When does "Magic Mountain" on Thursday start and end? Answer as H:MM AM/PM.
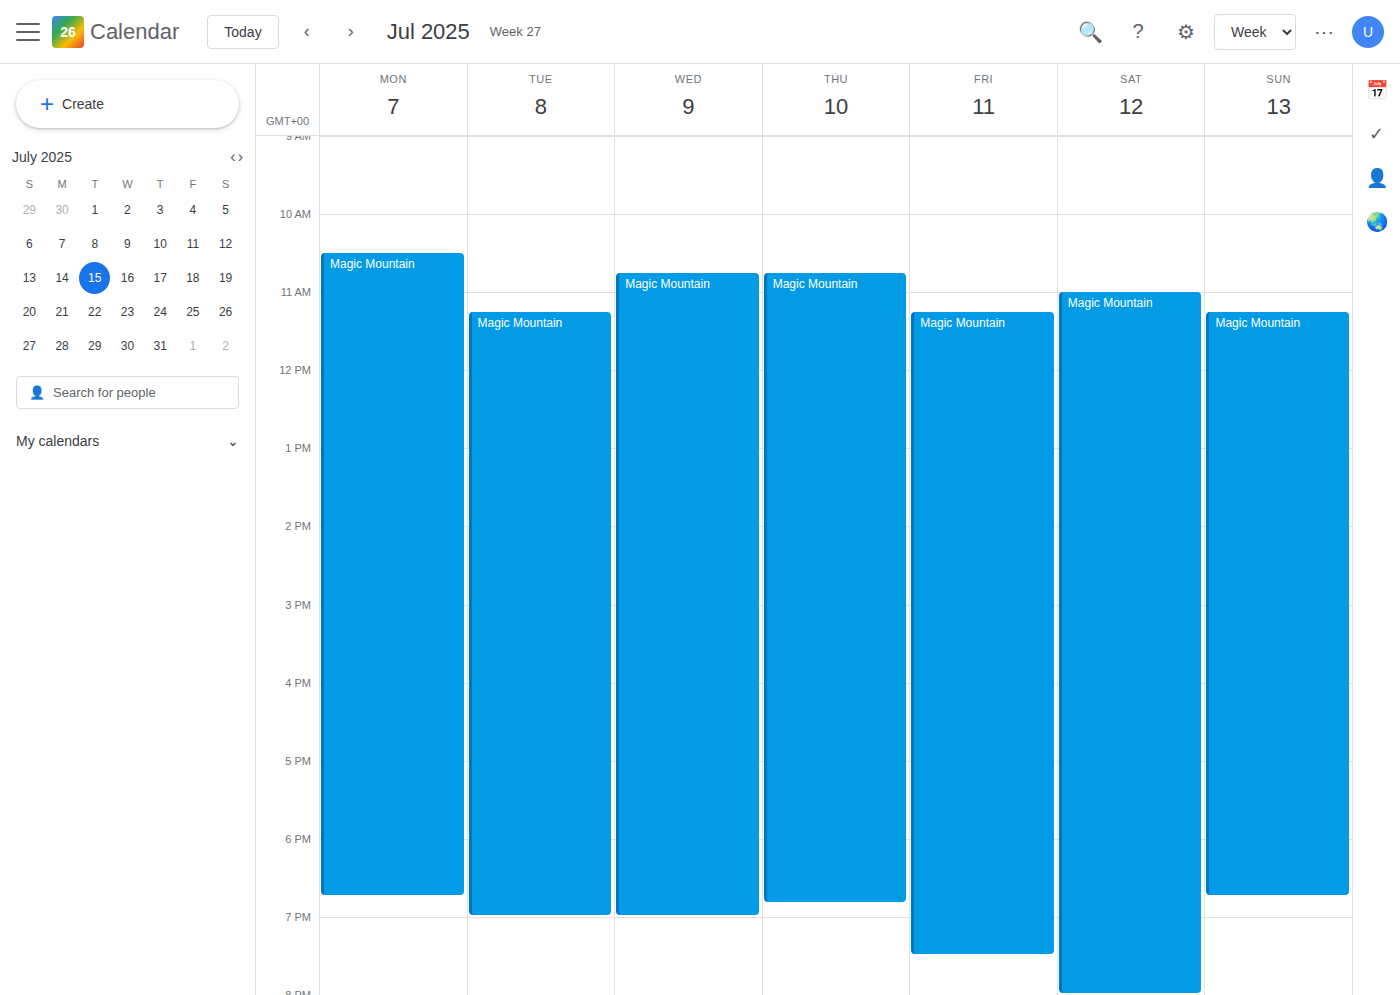
10:45 AM to 6:50 PM